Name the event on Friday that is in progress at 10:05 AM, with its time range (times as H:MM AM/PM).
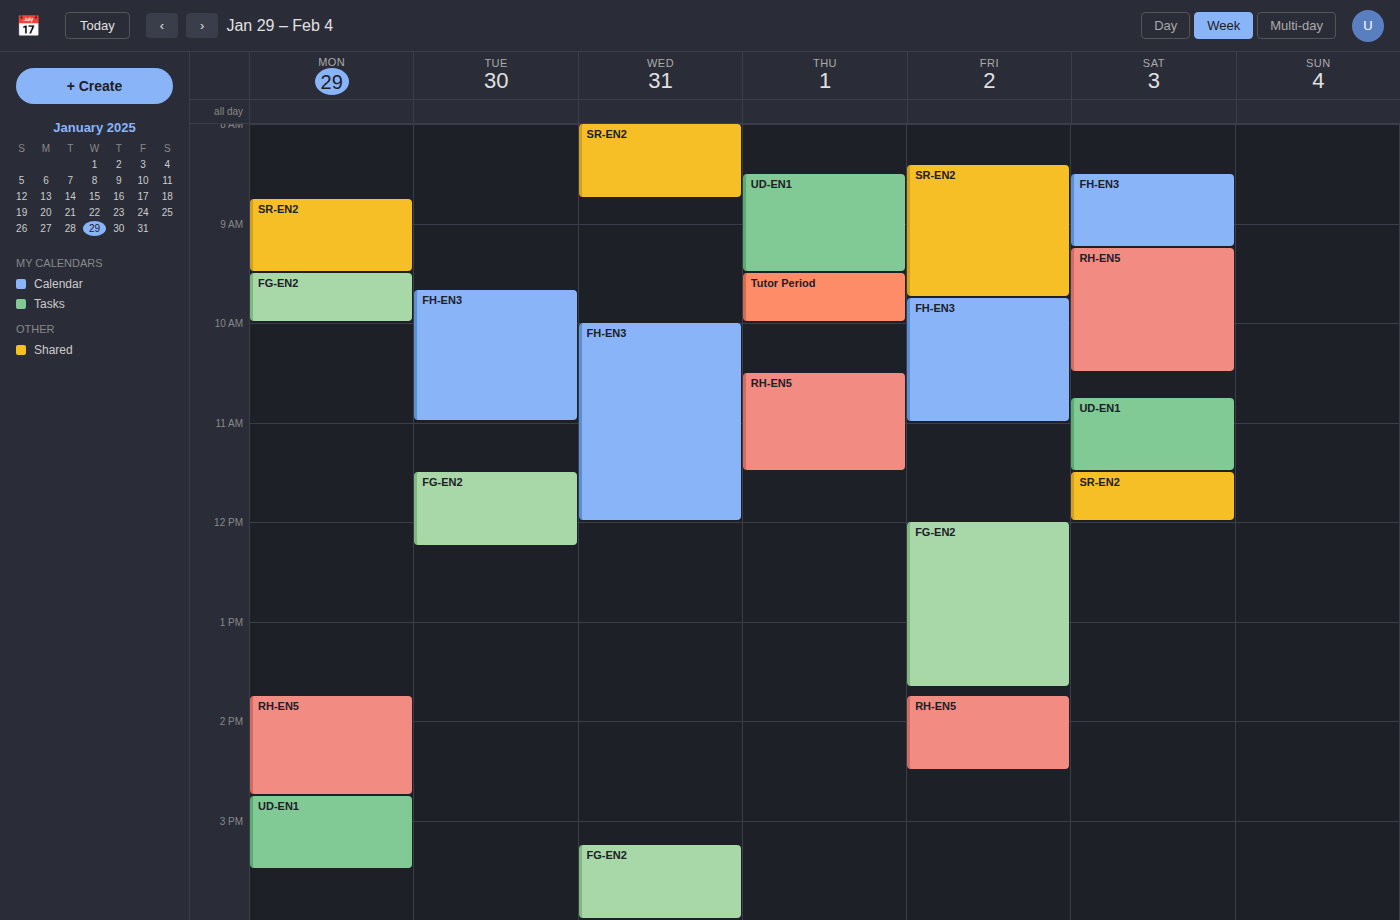
"FH-EN3", 9:45 AM to 11:00 AM